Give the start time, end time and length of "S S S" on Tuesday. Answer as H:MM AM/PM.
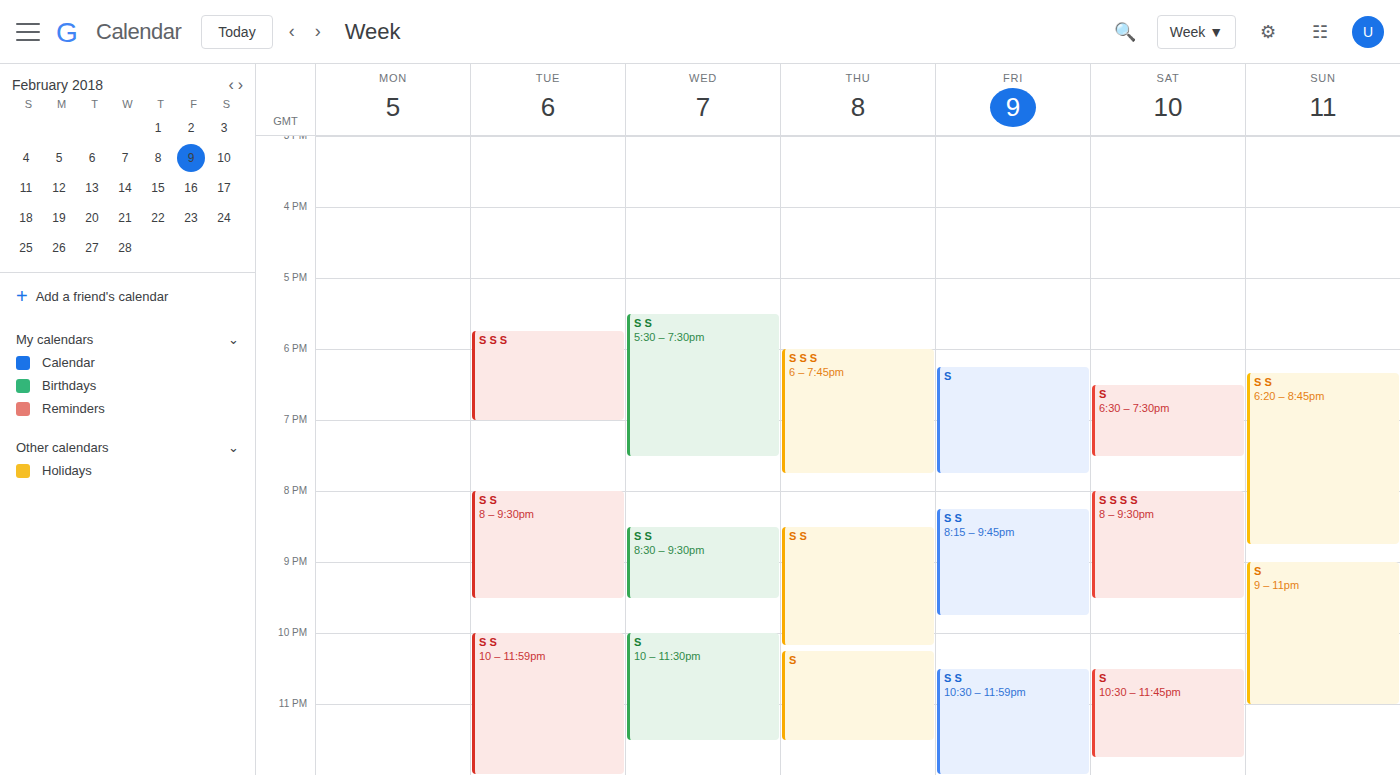
5:45 PM to 7:00 PM, 1 hour 15 minutes